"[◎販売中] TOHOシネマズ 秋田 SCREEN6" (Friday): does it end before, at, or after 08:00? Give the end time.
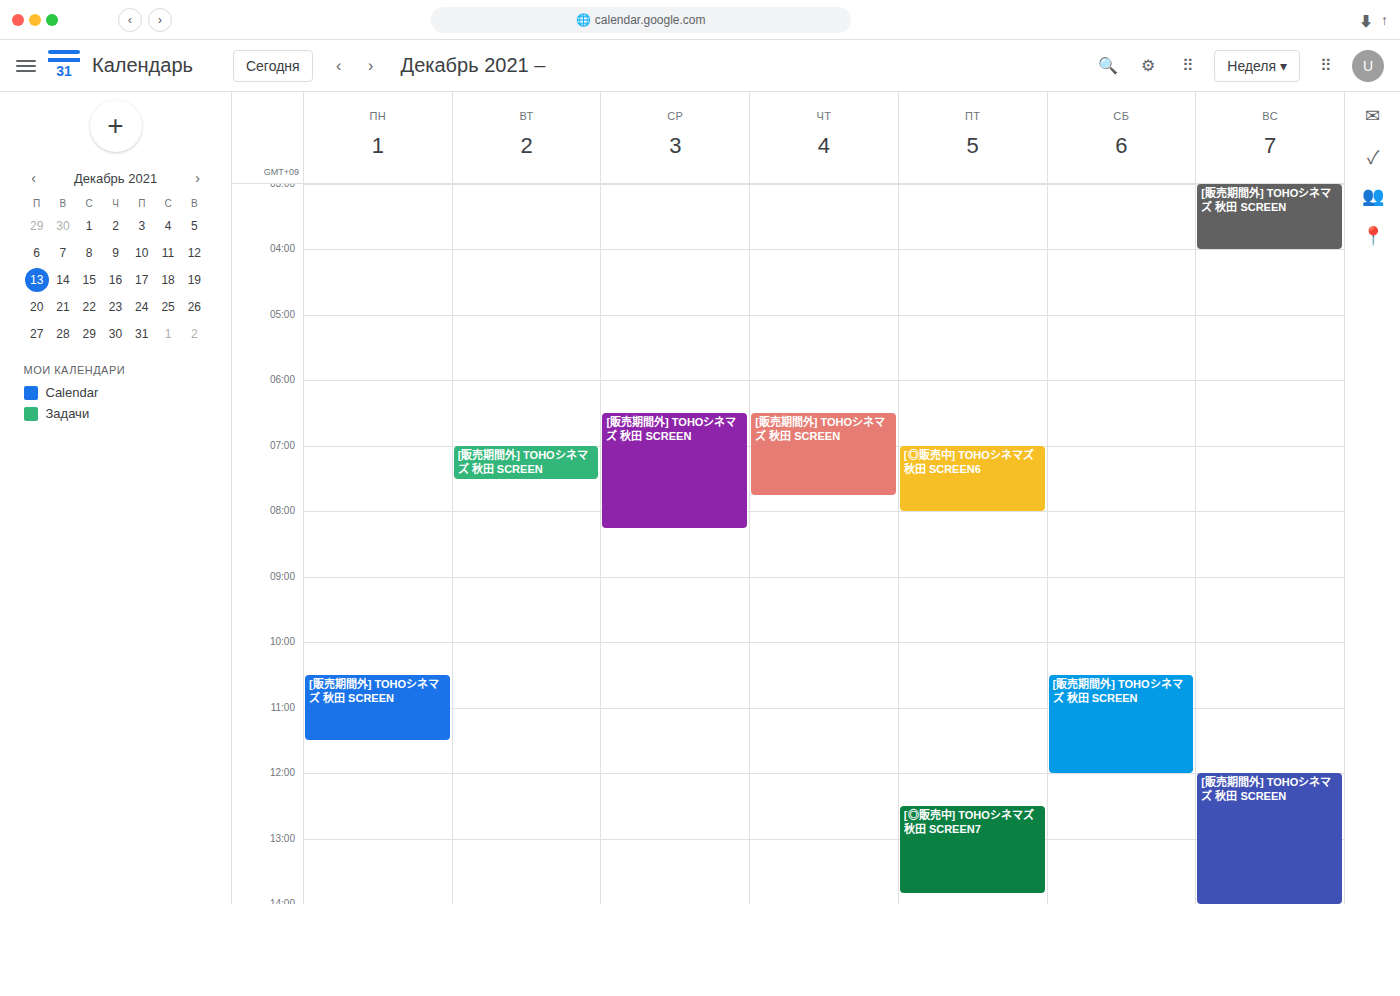
08:00 -- exactly at 08:00, on the 08:00 line.